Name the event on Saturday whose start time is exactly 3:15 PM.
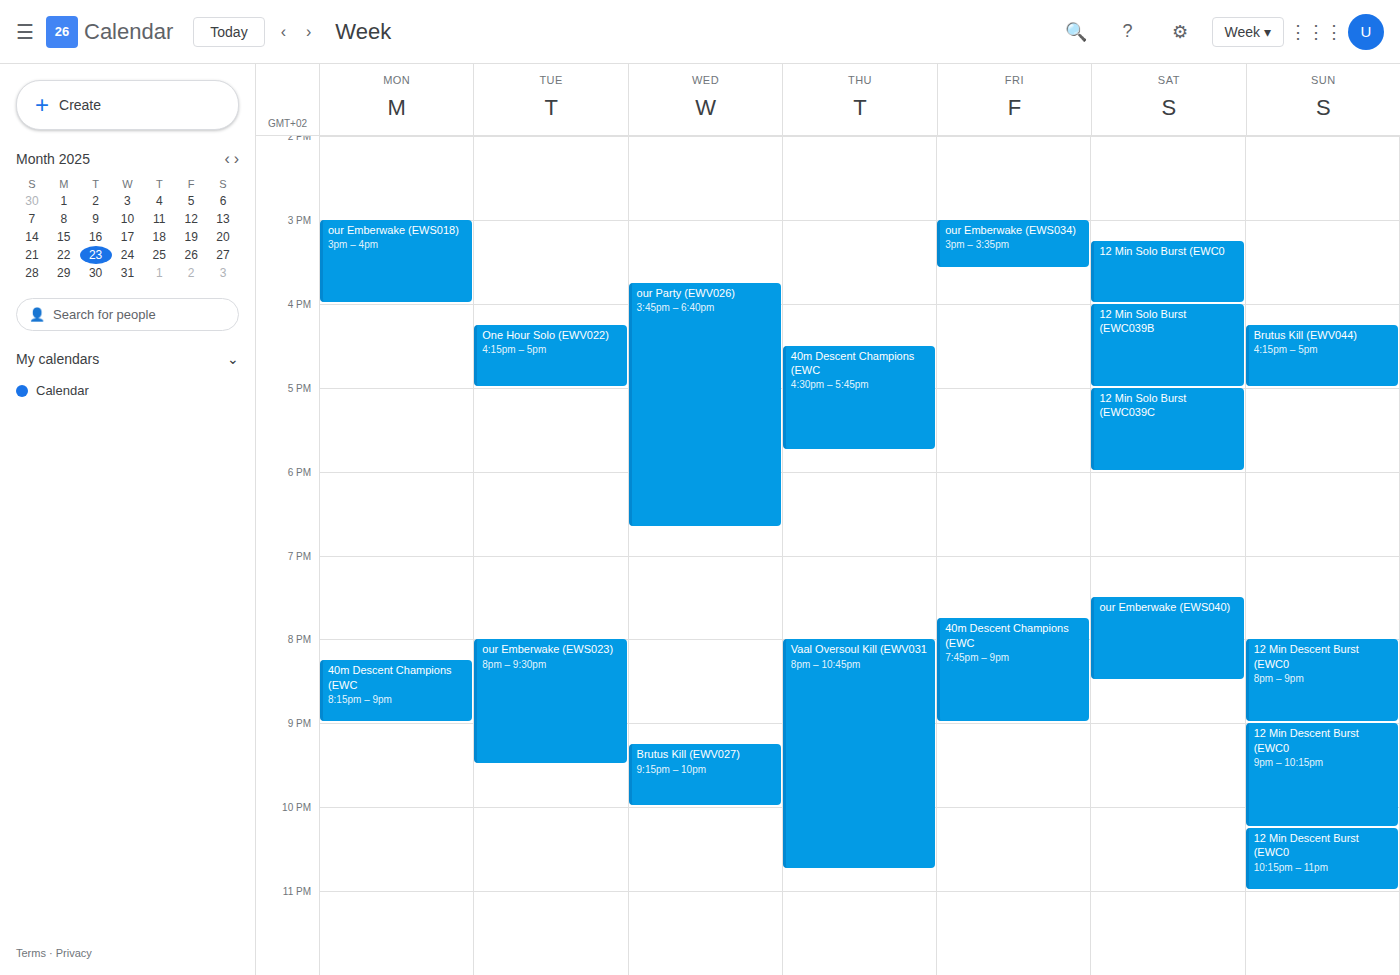
"12 Min Solo Burst (EWC0"